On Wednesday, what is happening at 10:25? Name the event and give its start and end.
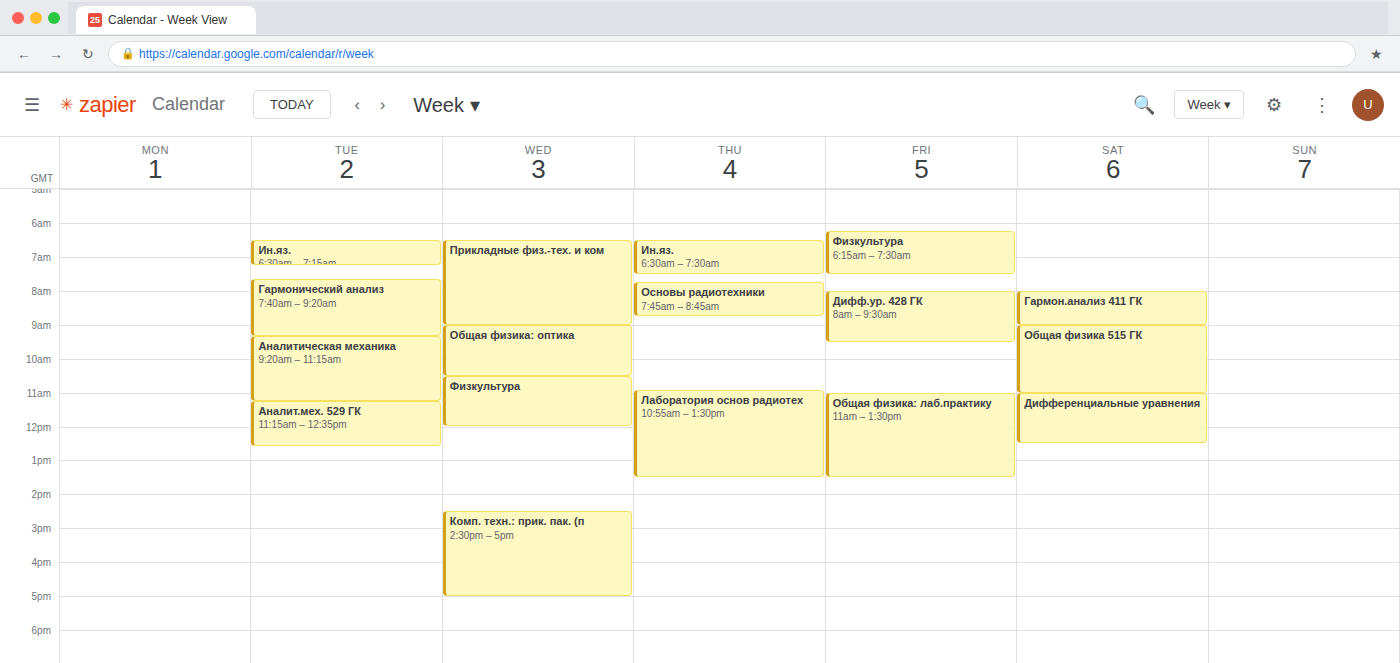
"Общая физика: оптика", 09:00 to 10:30